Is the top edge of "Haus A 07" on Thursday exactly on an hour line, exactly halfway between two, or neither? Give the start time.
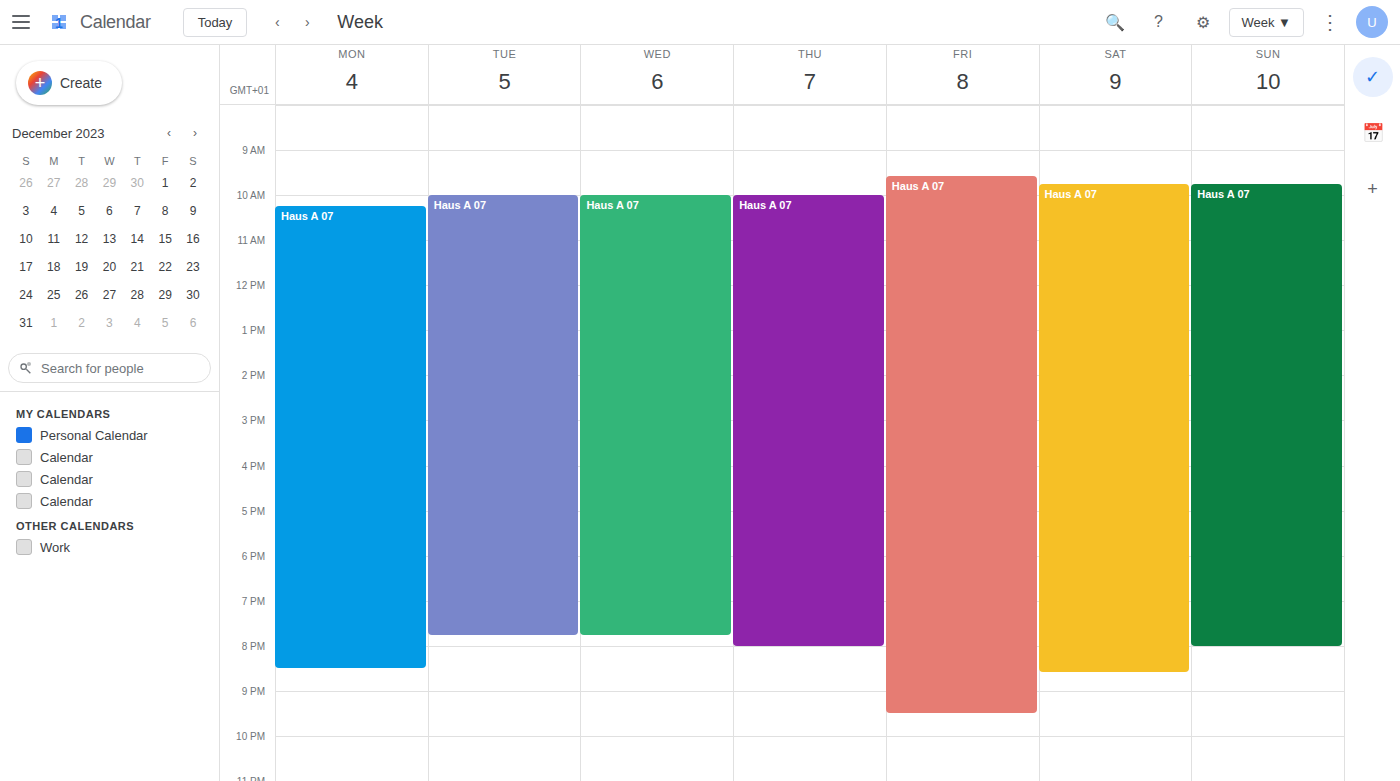
10:00 AM -- exactly on the 10 AM line.